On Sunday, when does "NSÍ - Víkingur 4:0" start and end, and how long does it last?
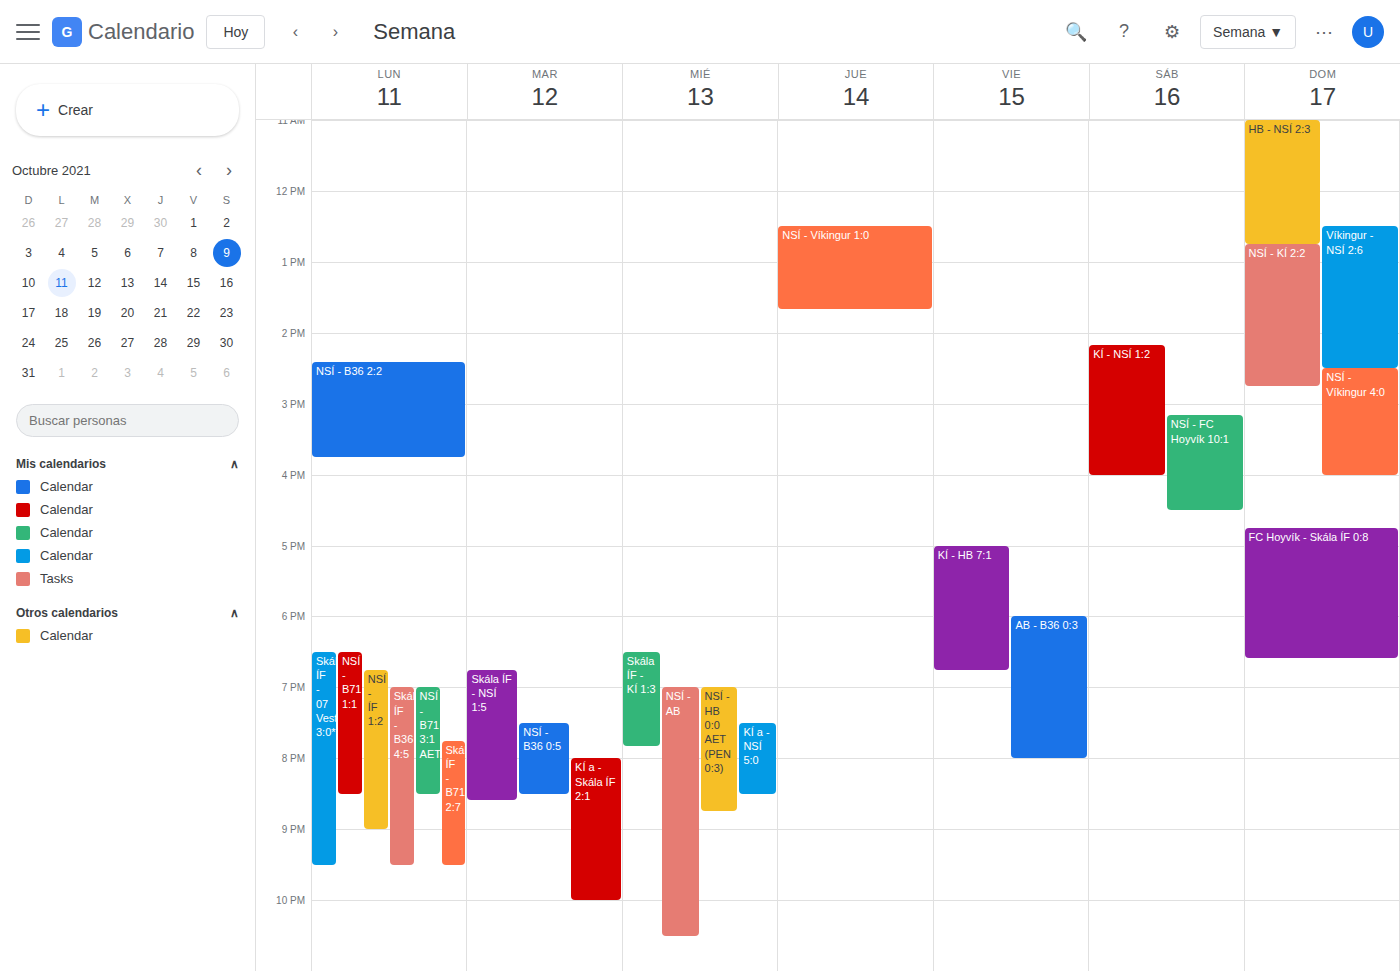
2:30 PM to 4:00 PM, 1 hour 30 minutes